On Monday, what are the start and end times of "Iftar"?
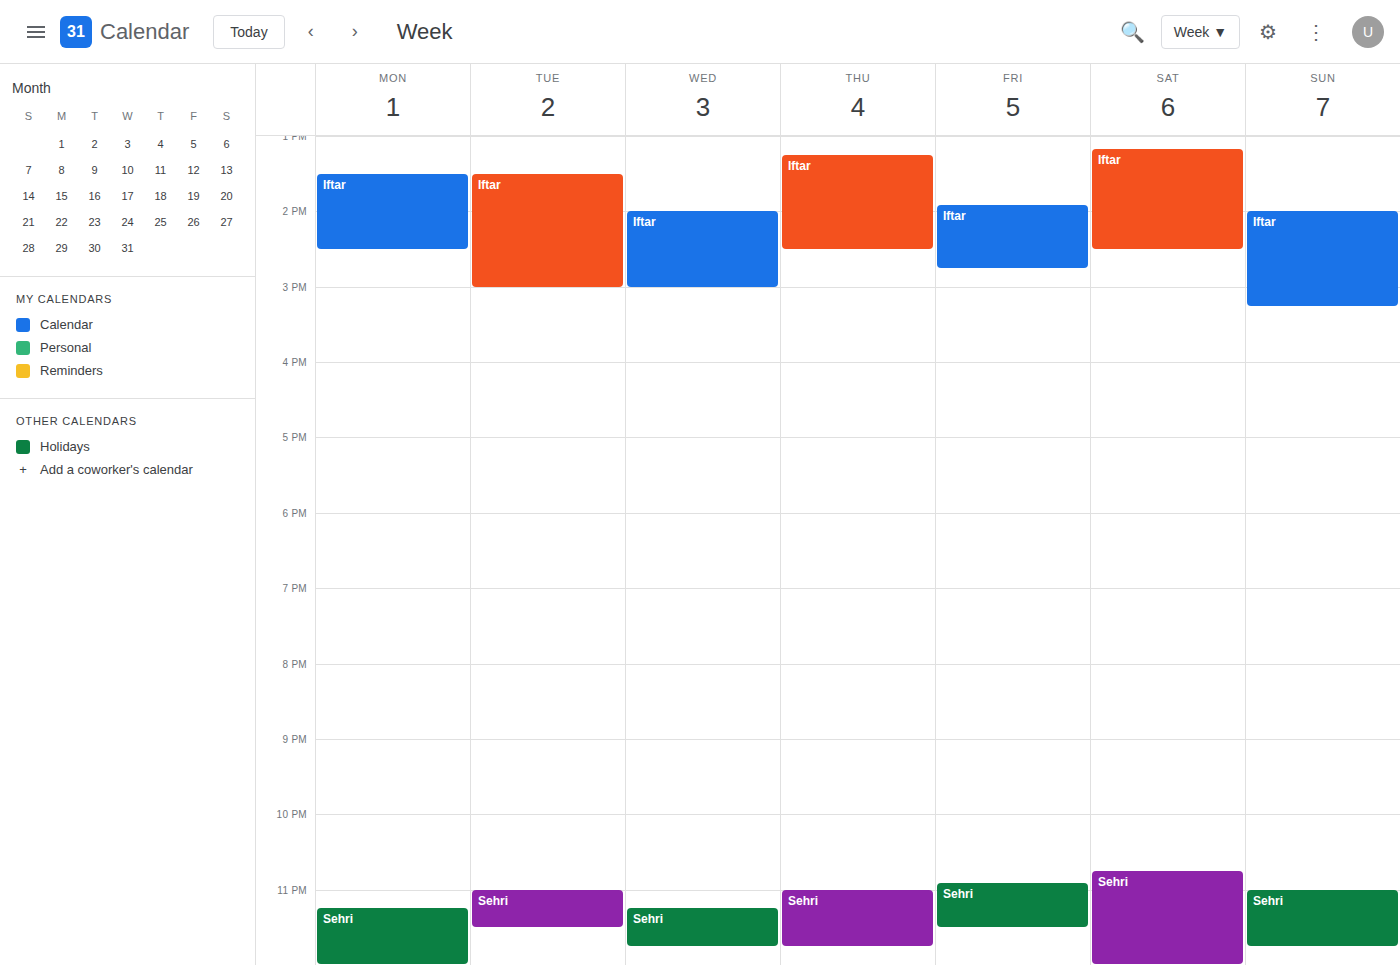
1:30 PM to 2:30 PM